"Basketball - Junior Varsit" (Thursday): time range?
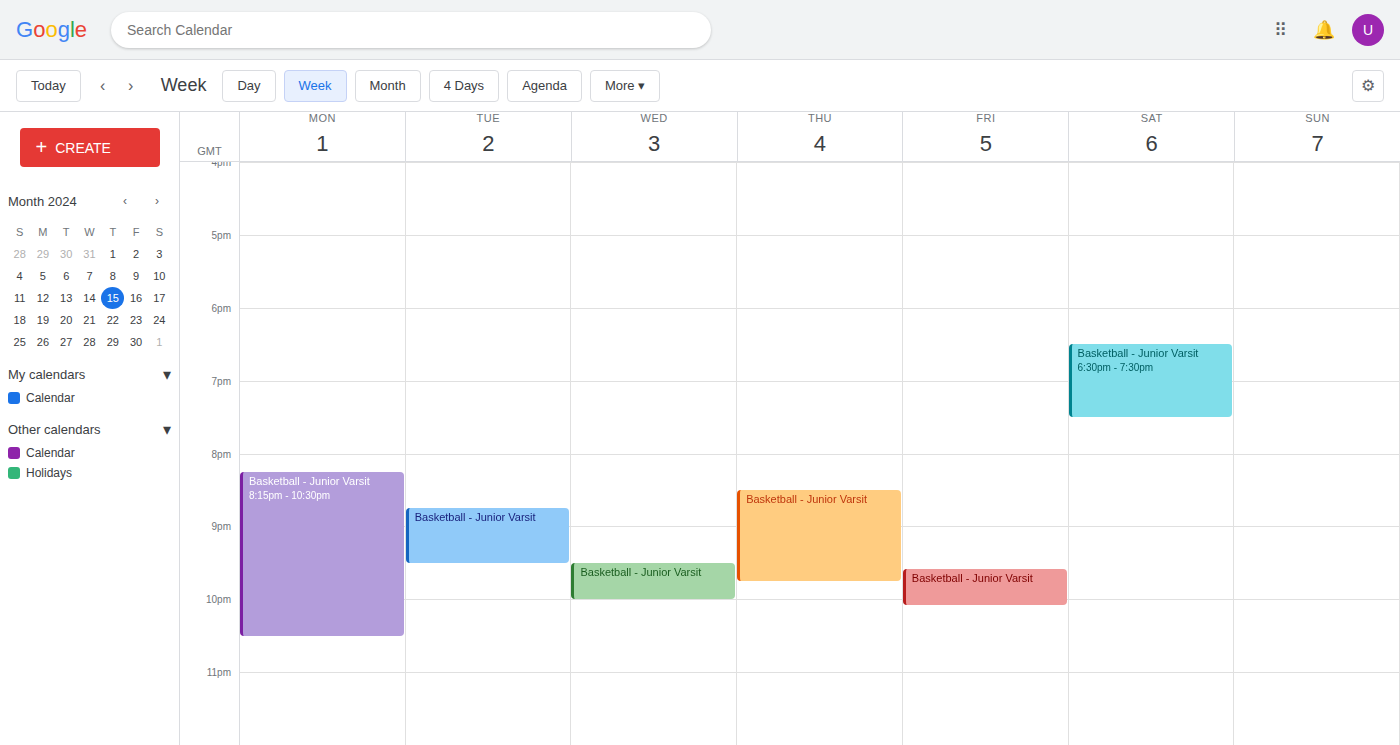
8:30 PM to 9:45 PM